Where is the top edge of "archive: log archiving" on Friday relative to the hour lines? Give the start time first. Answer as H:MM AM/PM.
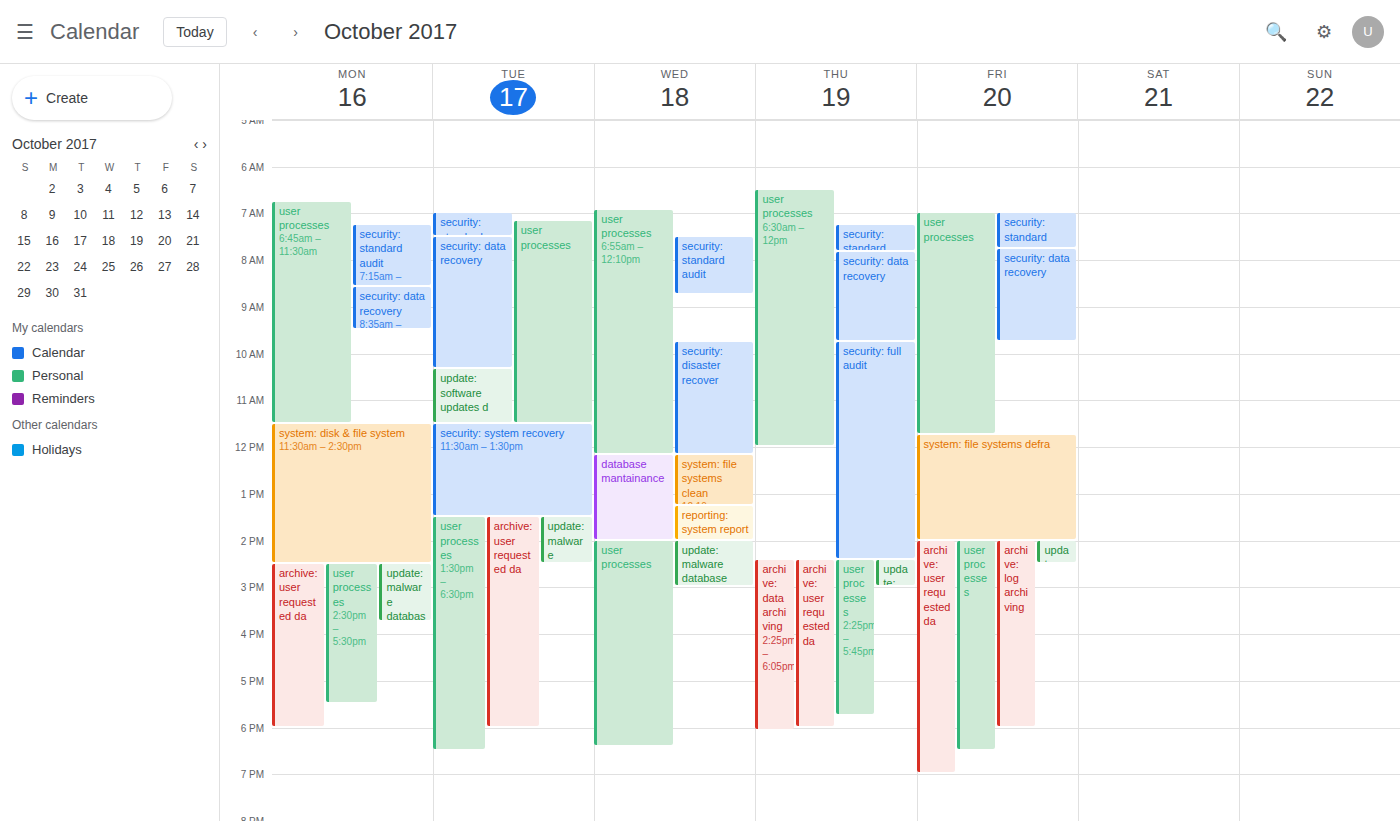
2:00 PM -- exactly on the 2 PM line.